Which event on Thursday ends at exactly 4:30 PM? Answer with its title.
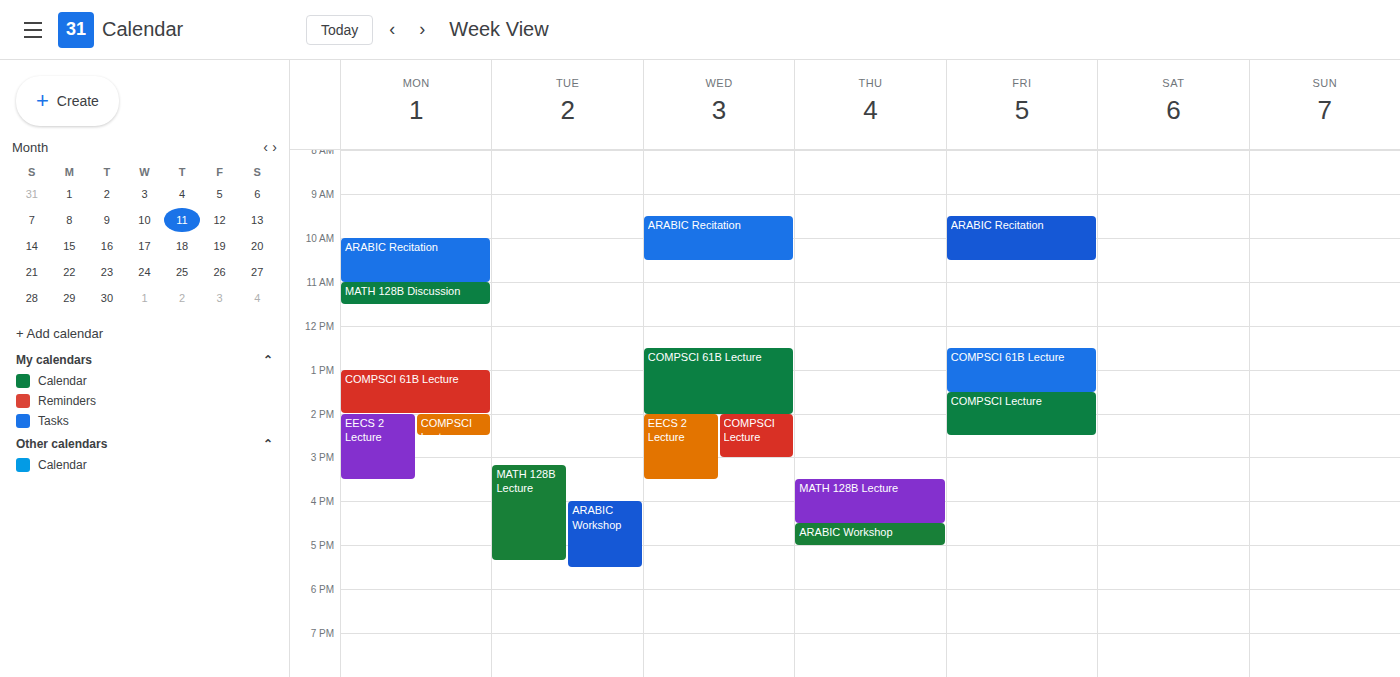
"MATH 128B Lecture"